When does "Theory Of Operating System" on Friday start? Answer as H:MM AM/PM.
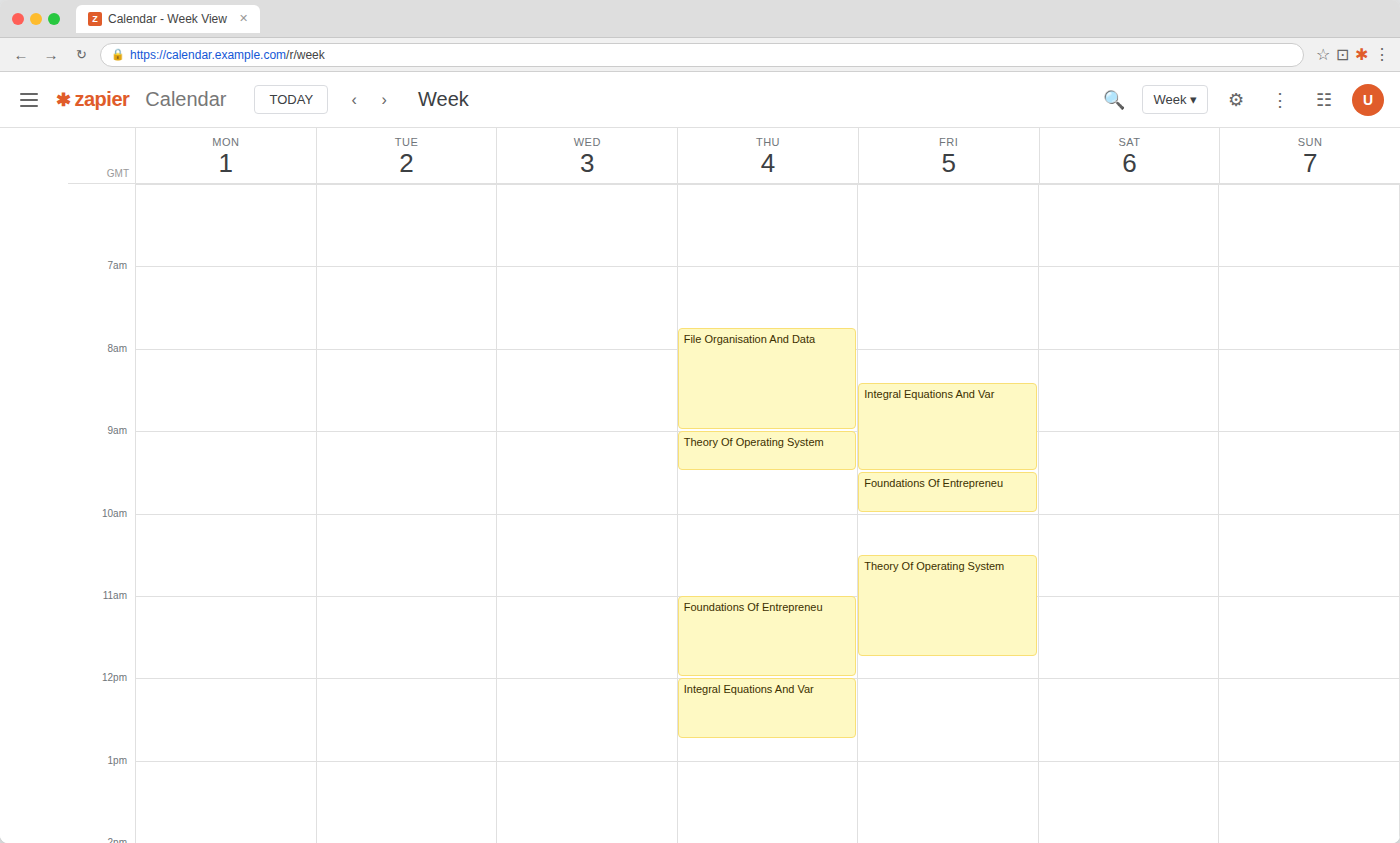
10:30 AM